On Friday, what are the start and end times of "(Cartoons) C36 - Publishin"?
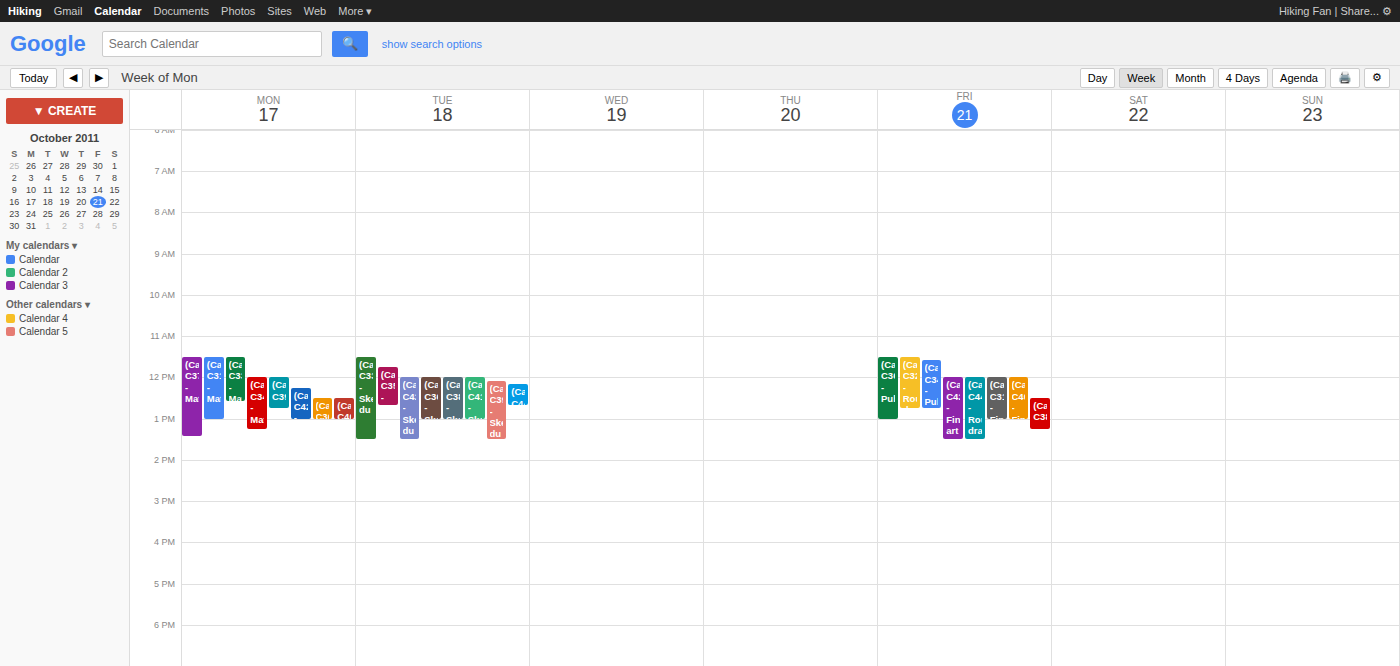
11:30 AM to 1:00 PM